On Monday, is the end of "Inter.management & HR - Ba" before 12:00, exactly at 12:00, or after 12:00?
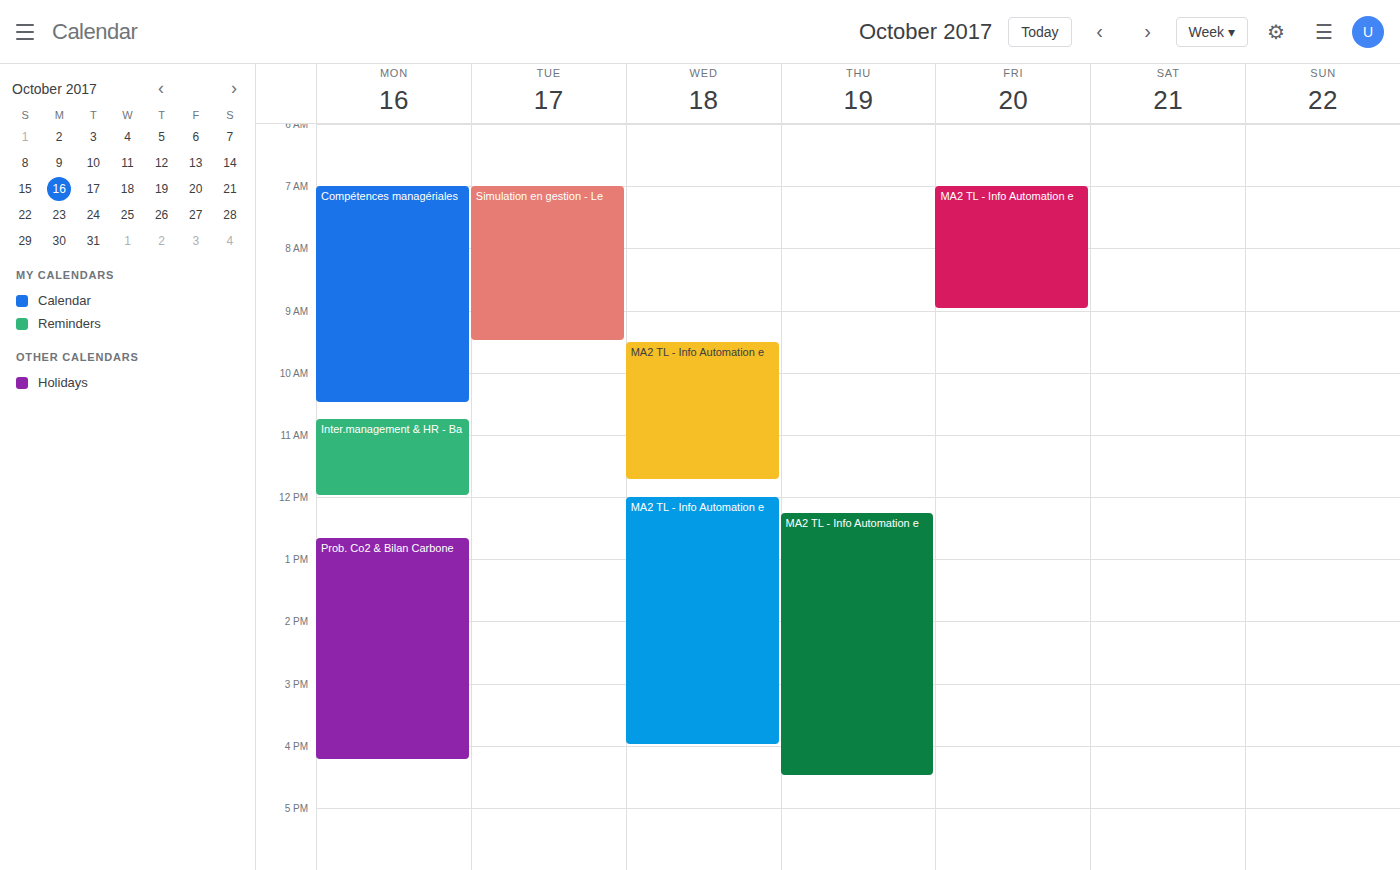
12:00 -- exactly at 12:00, on the 12:00 line.